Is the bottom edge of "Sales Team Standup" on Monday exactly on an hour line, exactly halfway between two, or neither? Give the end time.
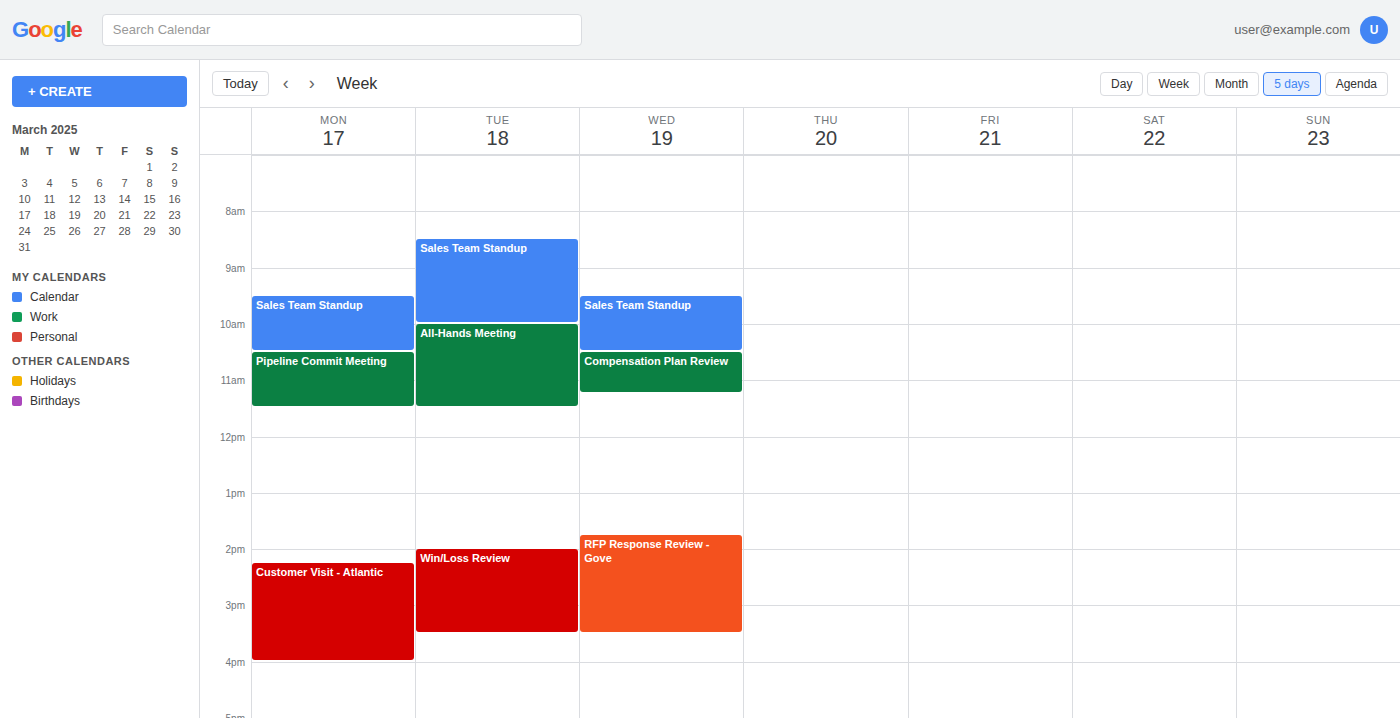
10:30 -- halfway between the 10:00 and 11:00 lines.